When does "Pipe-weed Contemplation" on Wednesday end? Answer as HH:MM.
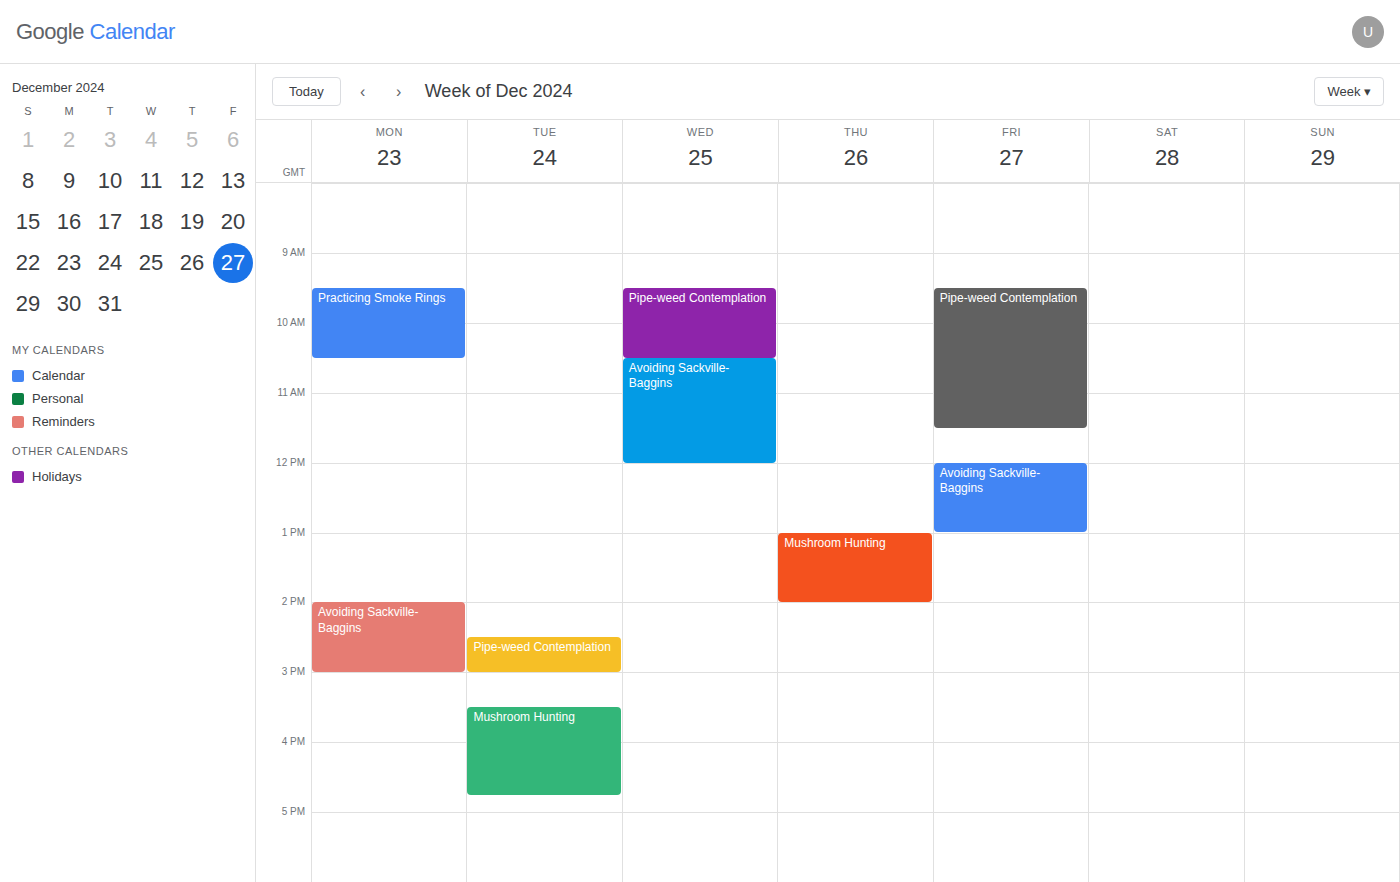
10:30